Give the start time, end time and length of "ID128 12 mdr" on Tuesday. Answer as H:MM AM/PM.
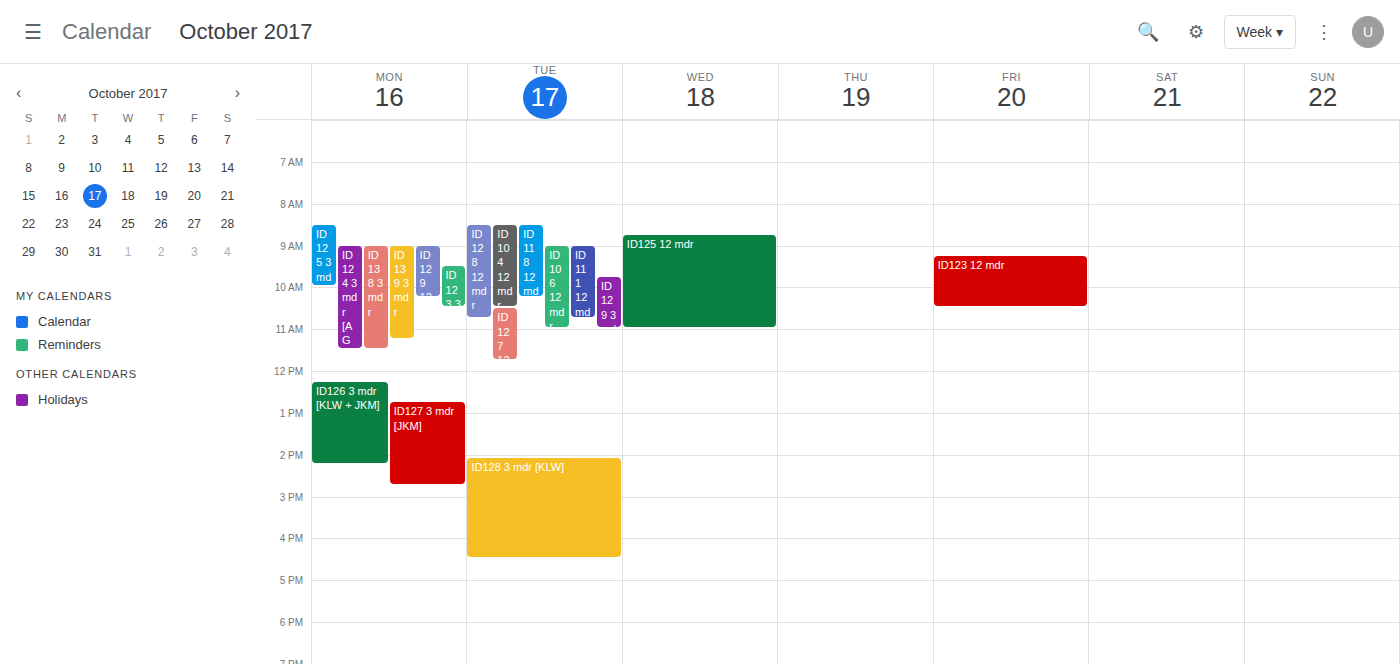
8:30 AM to 10:45 AM, 2 hours 15 minutes